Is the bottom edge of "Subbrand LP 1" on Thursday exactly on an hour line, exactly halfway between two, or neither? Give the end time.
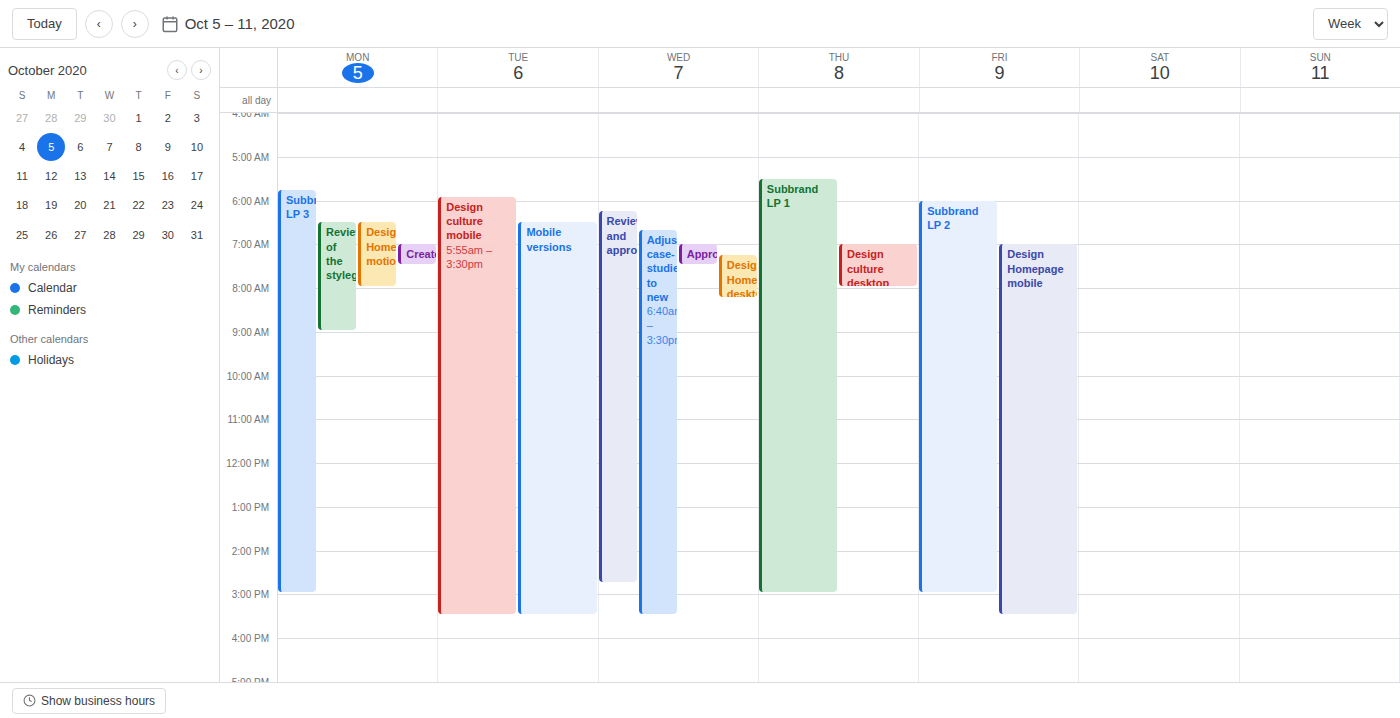
3:00 PM -- exactly on the 3 PM line.